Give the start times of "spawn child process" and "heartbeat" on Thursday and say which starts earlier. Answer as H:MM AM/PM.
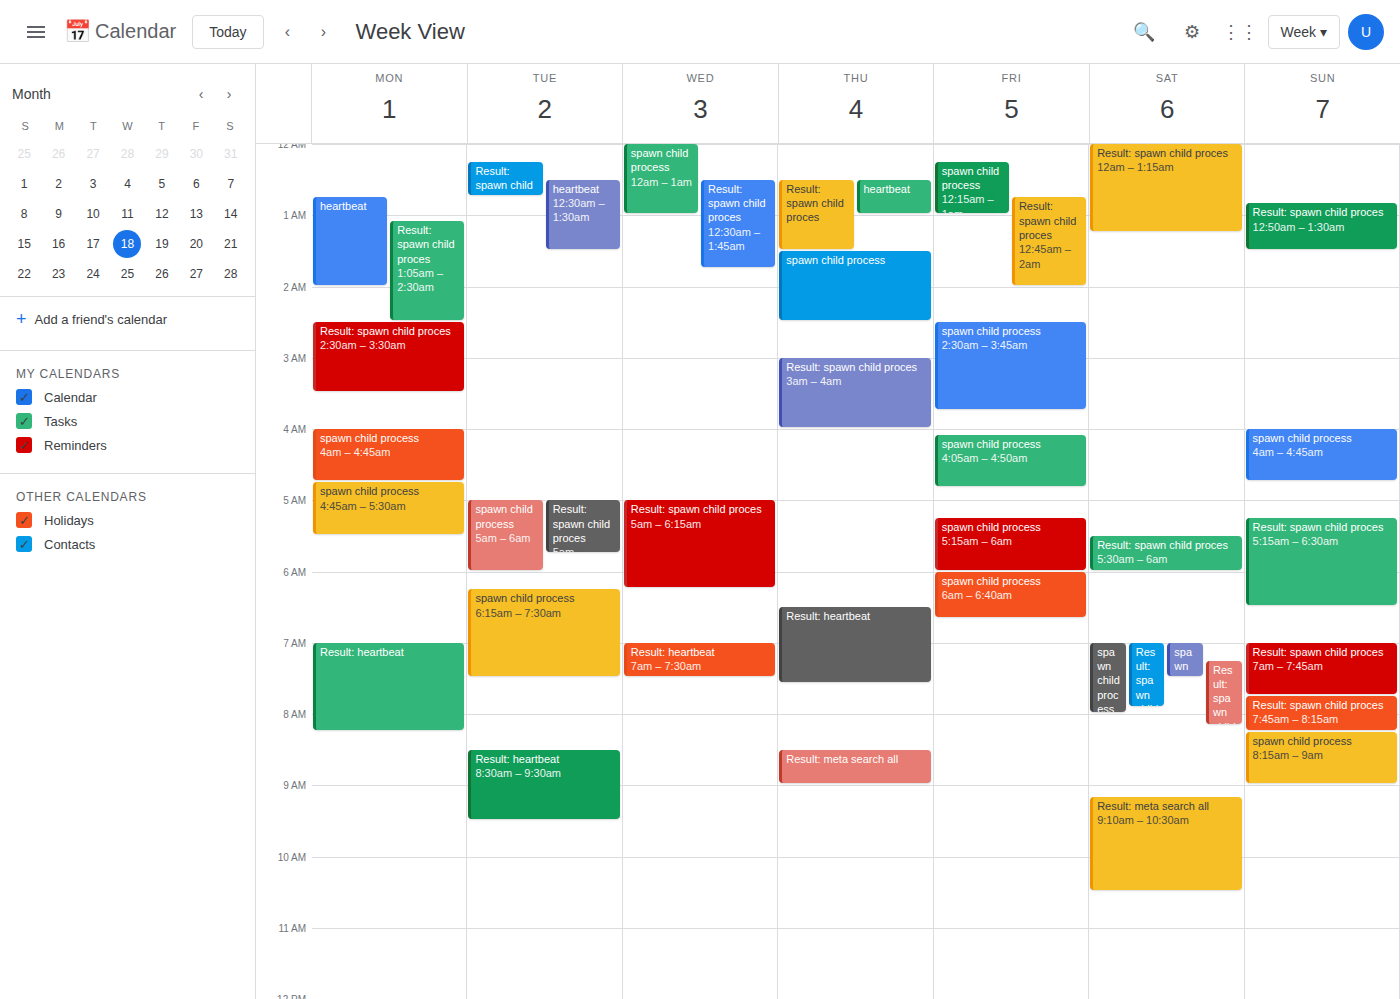
"heartbeat" 12:30 AM; "spawn child process" 1:30 AM.